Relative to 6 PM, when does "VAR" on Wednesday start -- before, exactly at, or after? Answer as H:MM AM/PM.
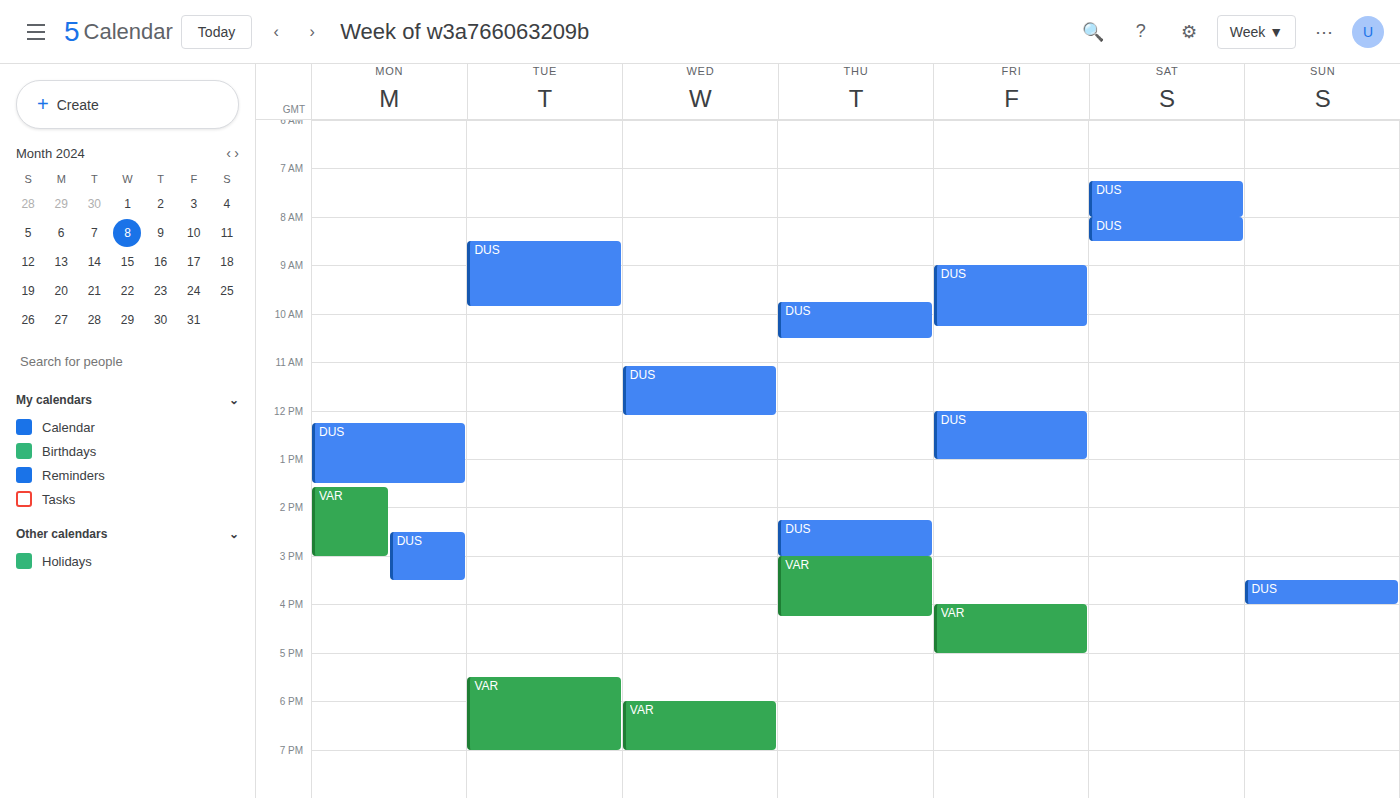
6:00 PM -- exactly at 6 PM, on the 6 PM line.